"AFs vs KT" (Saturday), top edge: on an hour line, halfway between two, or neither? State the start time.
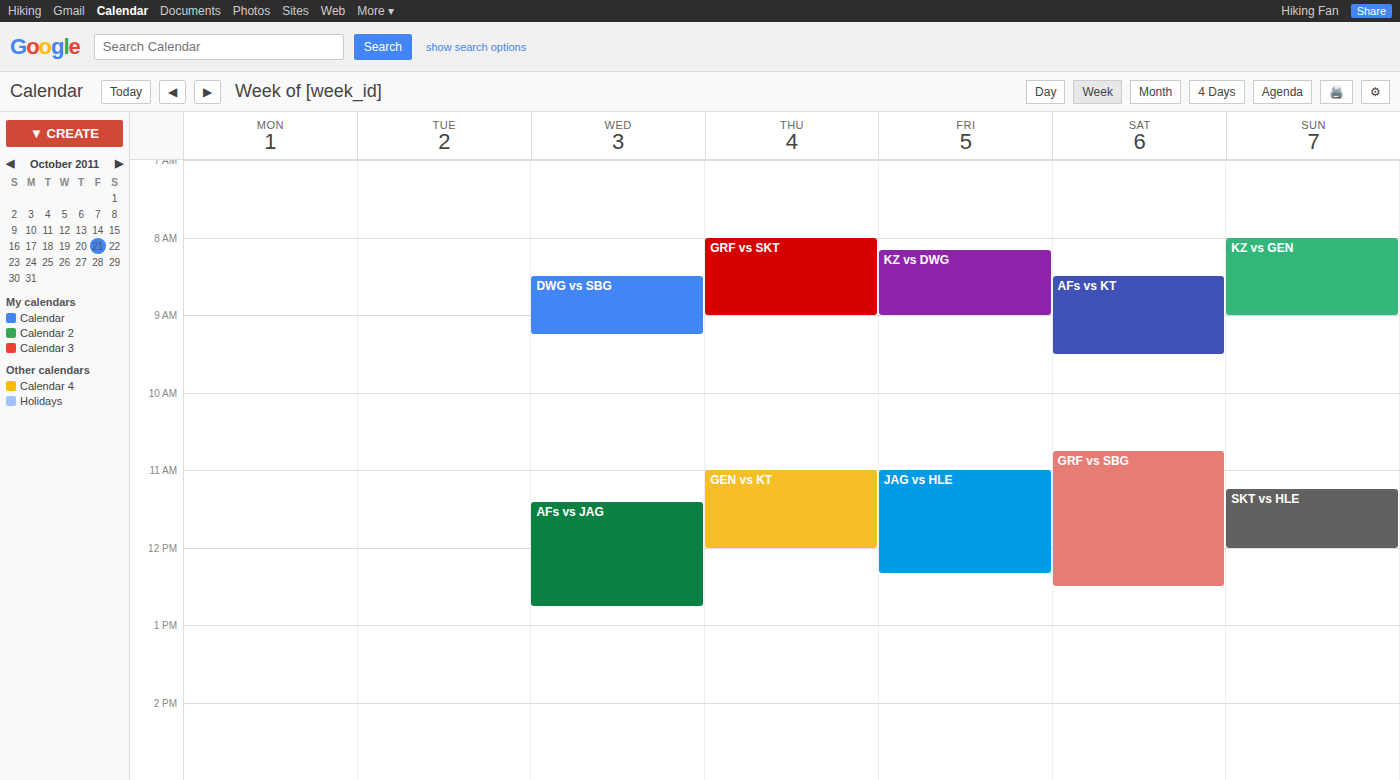
8:30 AM -- halfway between the 8 AM and 9 AM lines.